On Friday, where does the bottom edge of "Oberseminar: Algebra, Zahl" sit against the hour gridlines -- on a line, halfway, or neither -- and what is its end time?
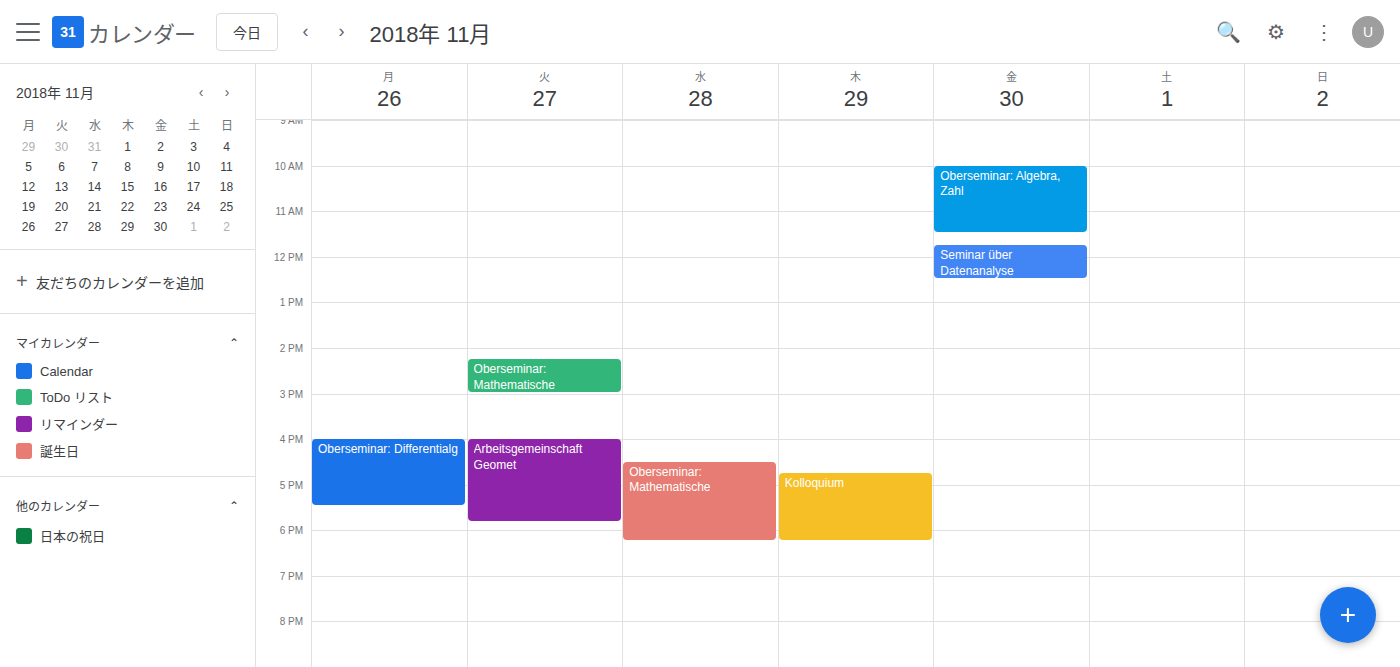
11:30 AM -- halfway between the 11 AM and 12 PM lines.